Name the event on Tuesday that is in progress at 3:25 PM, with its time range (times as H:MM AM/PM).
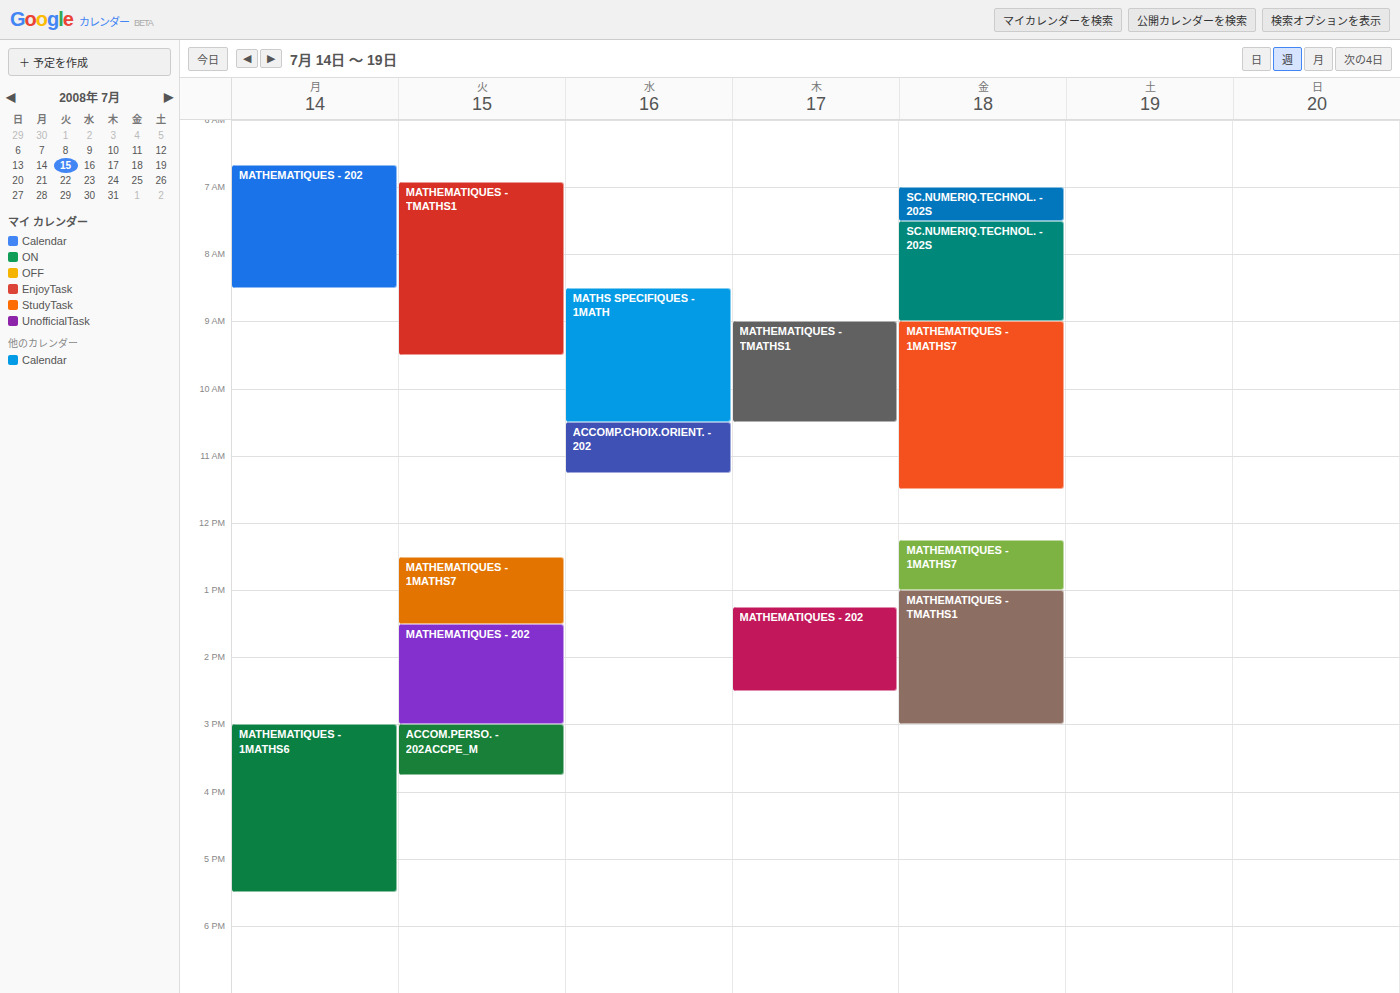
"ACCOM.PERSO. - 202ACCPE_M", 3:00 PM to 3:45 PM